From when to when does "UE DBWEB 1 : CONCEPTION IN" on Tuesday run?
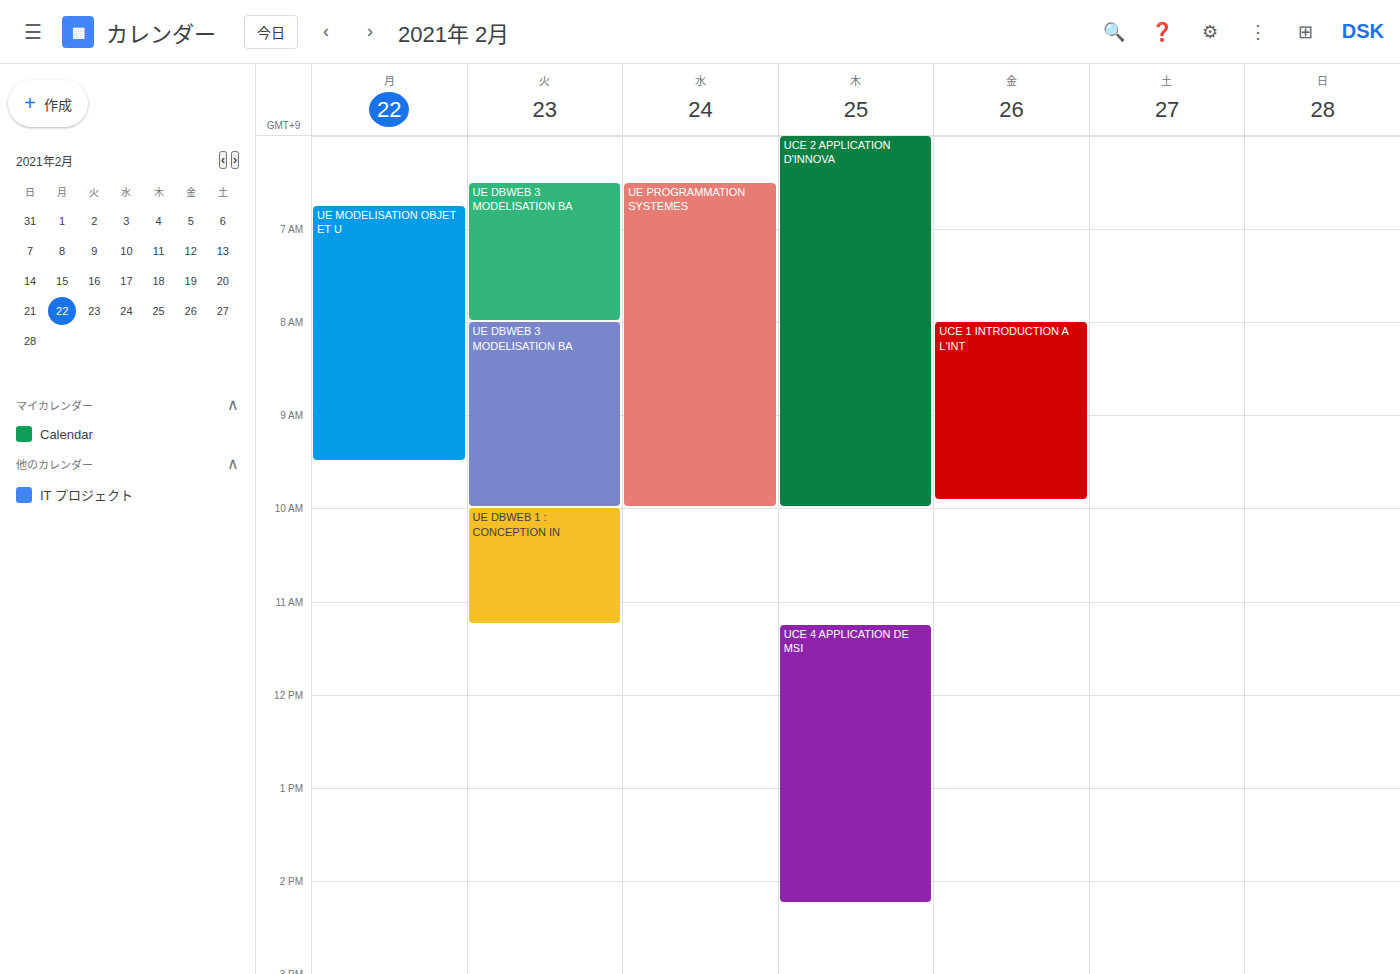
10:00 AM to 11:15 AM